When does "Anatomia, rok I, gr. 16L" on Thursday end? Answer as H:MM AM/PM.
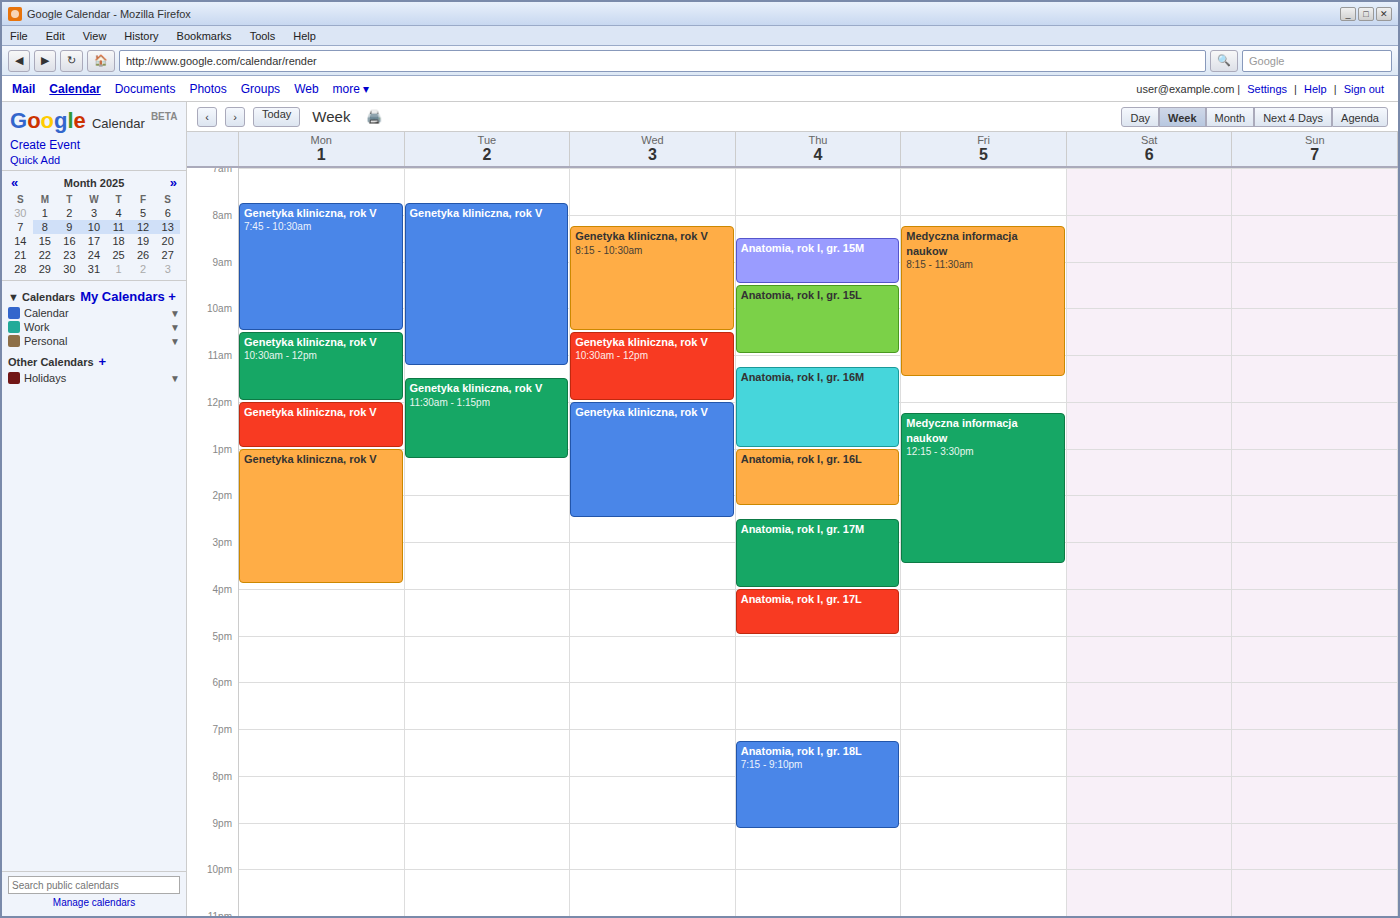
2:15 PM